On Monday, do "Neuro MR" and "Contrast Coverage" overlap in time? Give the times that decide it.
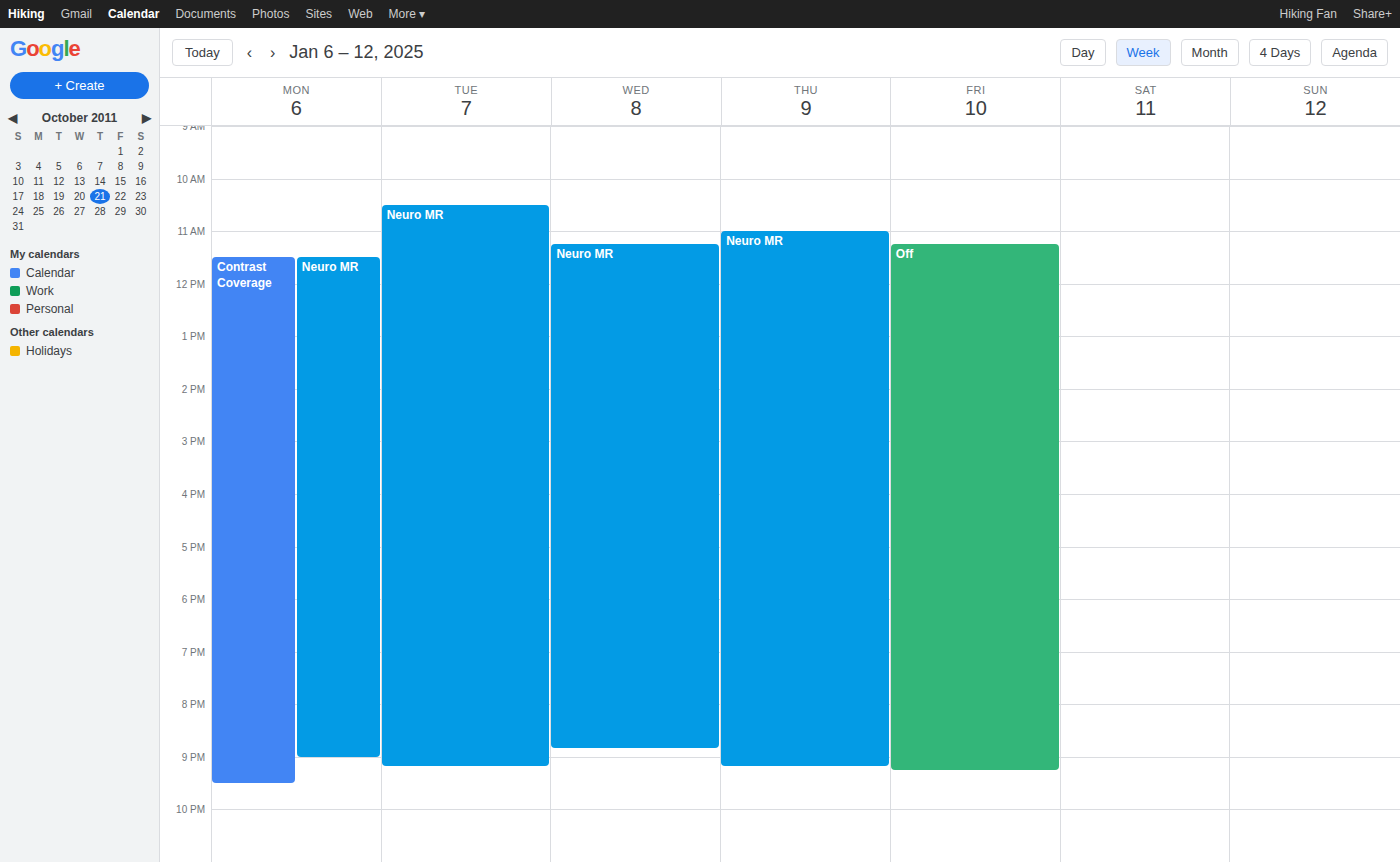
"Contrast Coverage" starts at 11:30 AM, before "Neuro MR" ends at 9:00 PM -- they overlap.